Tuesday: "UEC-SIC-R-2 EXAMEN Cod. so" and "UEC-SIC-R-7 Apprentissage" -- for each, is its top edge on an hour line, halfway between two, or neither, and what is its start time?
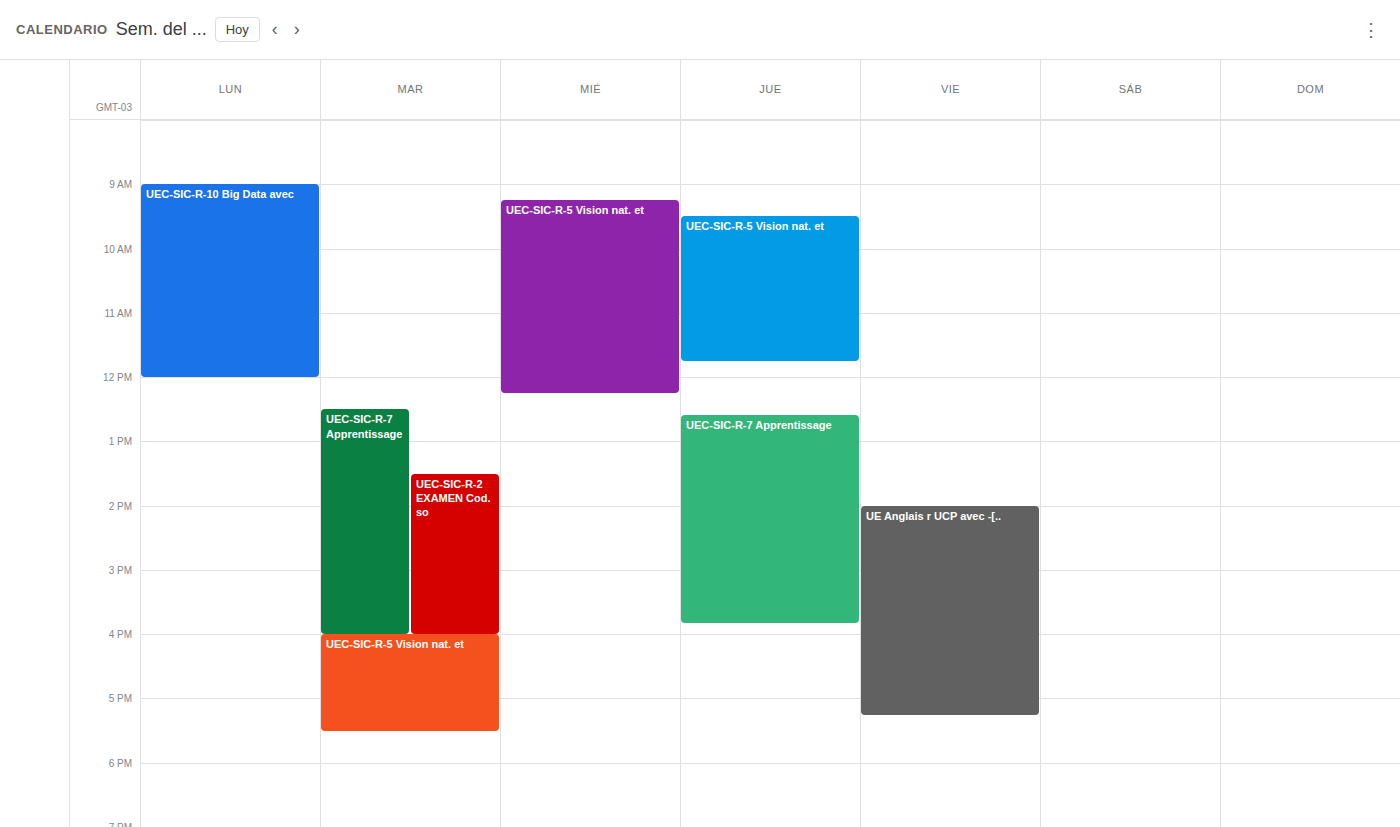
"UEC-SIC-R-2 EXAMEN Cod. so": 1:30 PM, halfway between the 1 PM and 2 PM lines. "UEC-SIC-R-7 Apprentissage": 12:30 PM, halfway between the 12 PM and 1 PM lines.